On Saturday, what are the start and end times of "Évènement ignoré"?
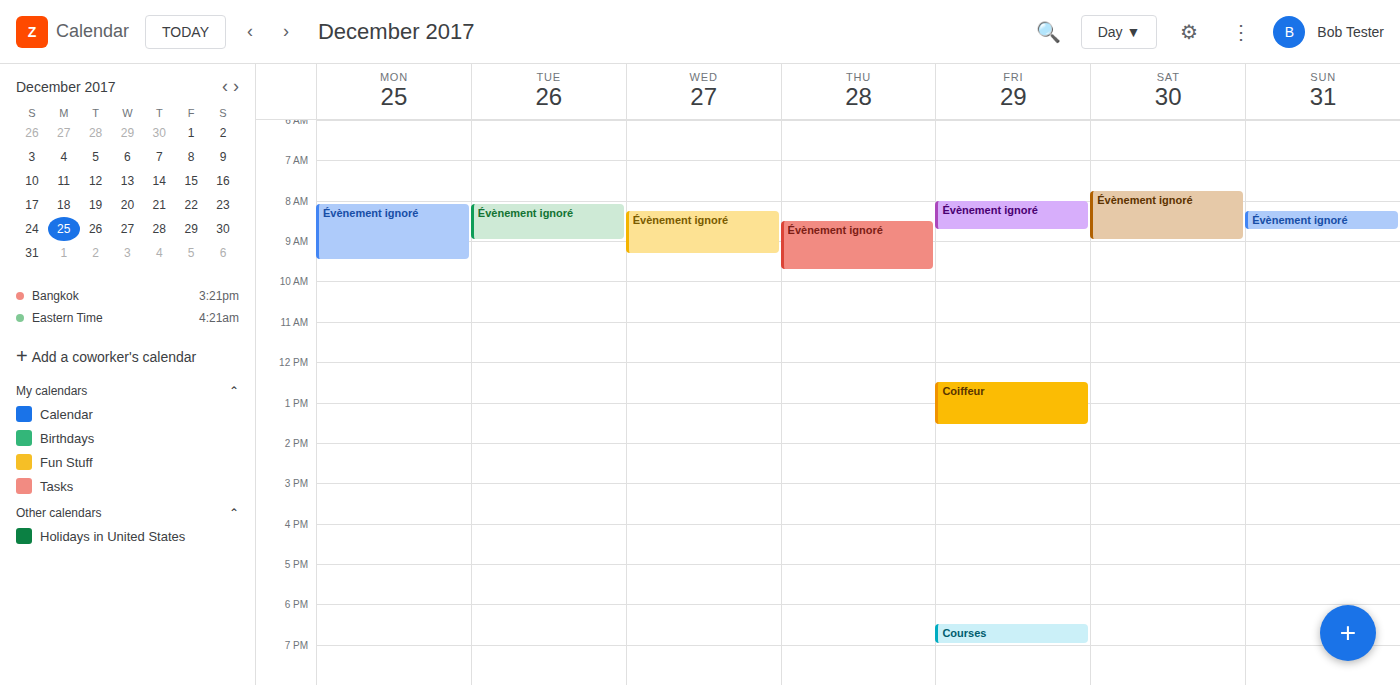
7:45 AM to 9:00 AM